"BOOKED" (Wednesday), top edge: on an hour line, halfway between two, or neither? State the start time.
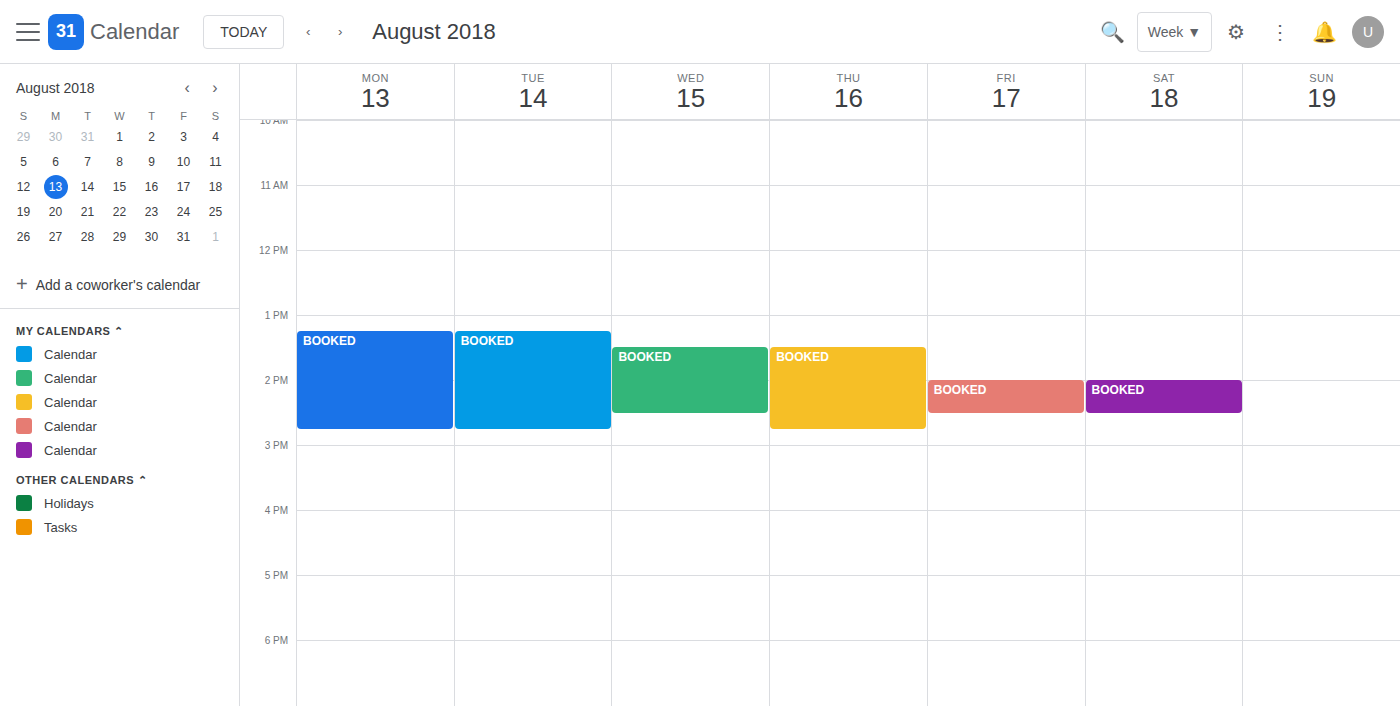
1:30 PM -- halfway between the 1 PM and 2 PM lines.